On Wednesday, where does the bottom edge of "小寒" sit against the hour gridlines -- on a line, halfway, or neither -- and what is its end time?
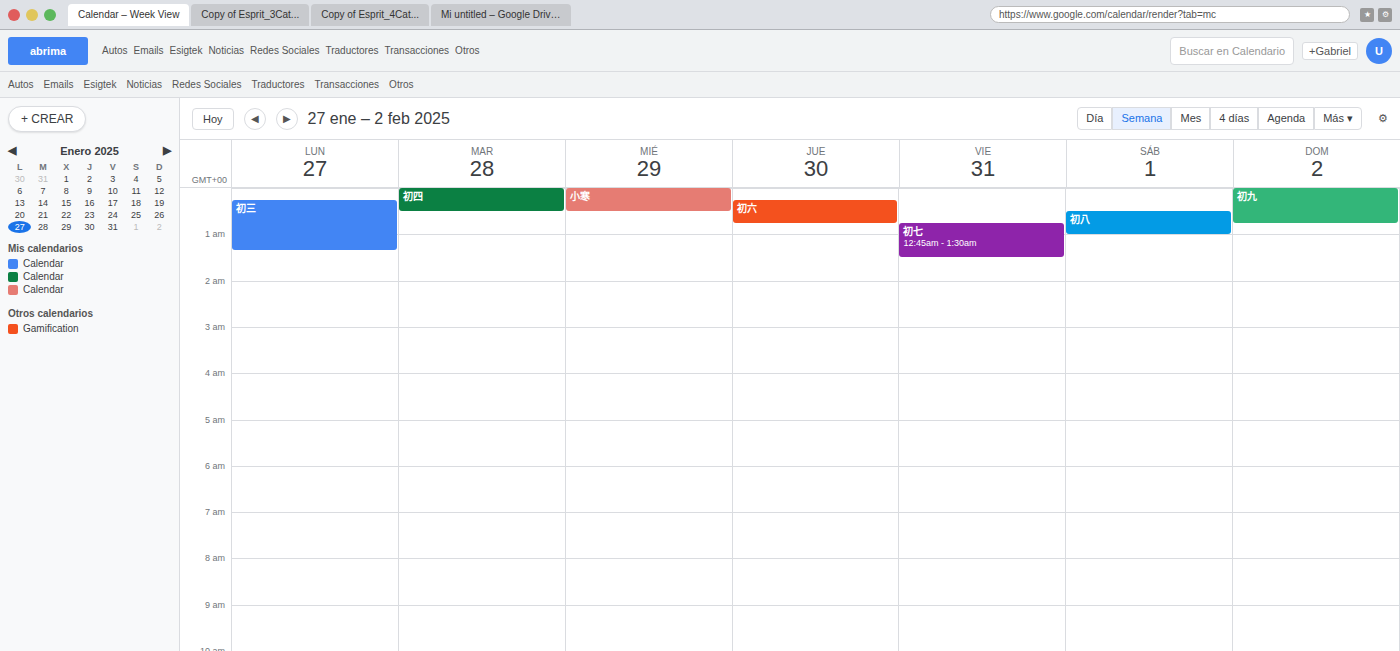
12:30 AM -- halfway between the 12 AM and 1 AM lines.